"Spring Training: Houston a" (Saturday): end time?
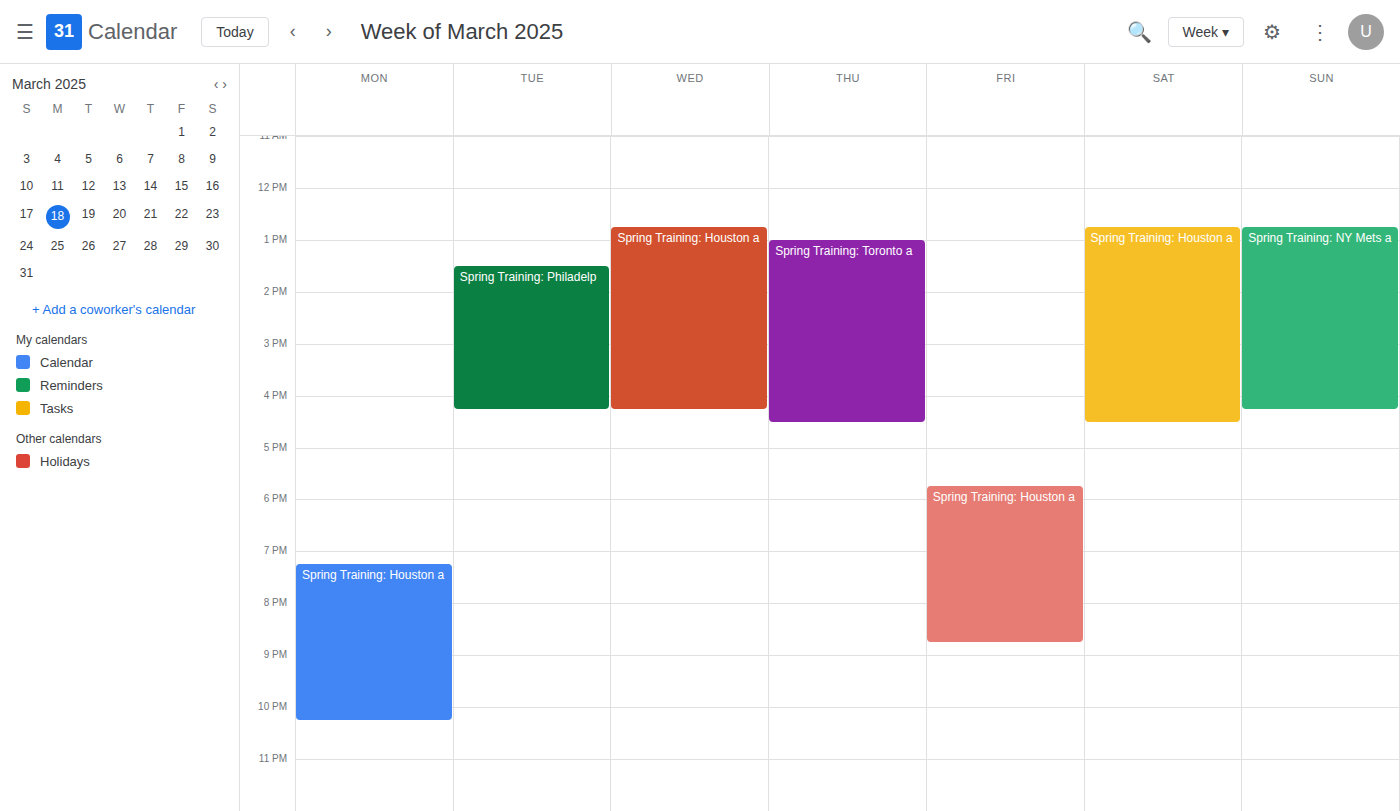
4:30 PM